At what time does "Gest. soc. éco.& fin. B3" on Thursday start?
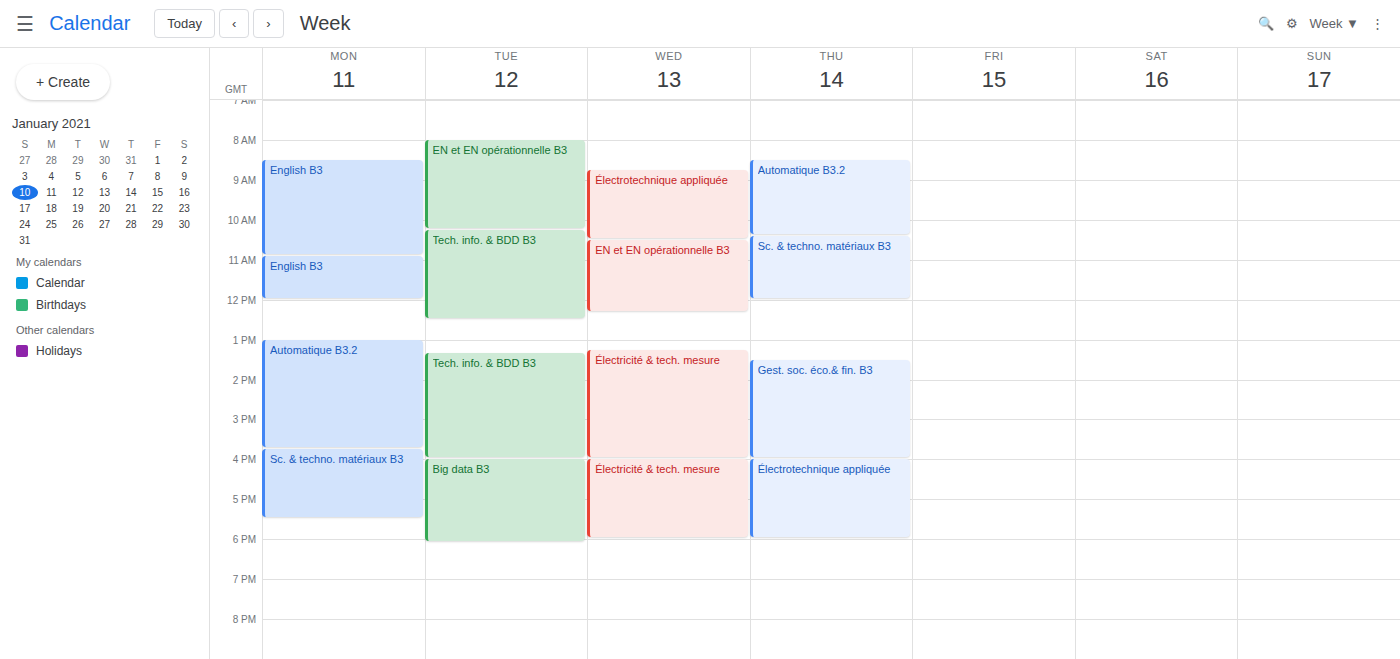
1:30 PM